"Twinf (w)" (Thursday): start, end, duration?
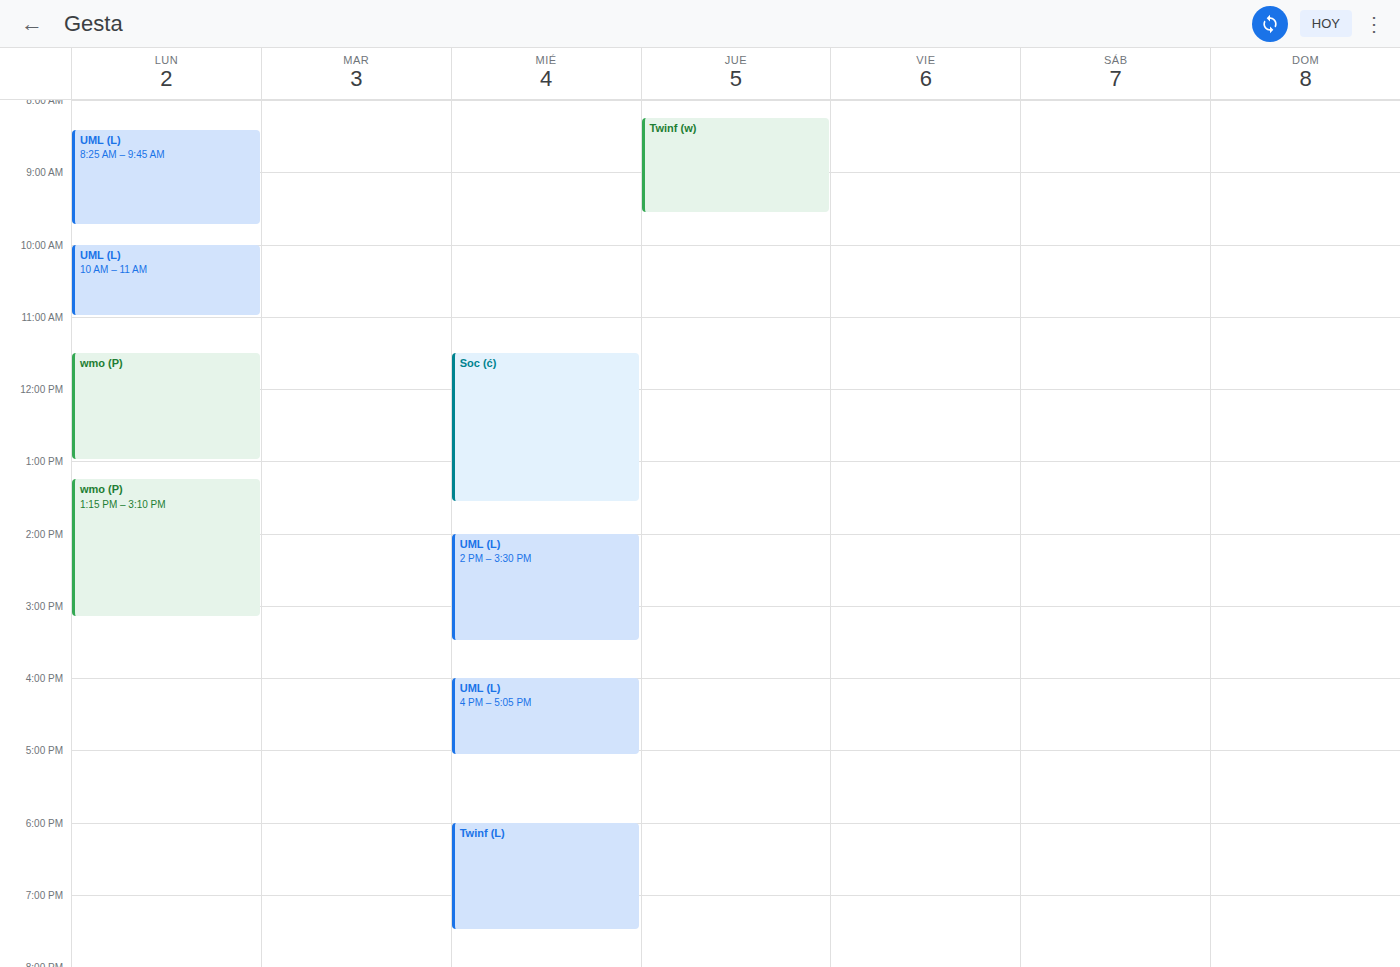
8:15 AM to 9:35 AM, 1 hour 20 minutes